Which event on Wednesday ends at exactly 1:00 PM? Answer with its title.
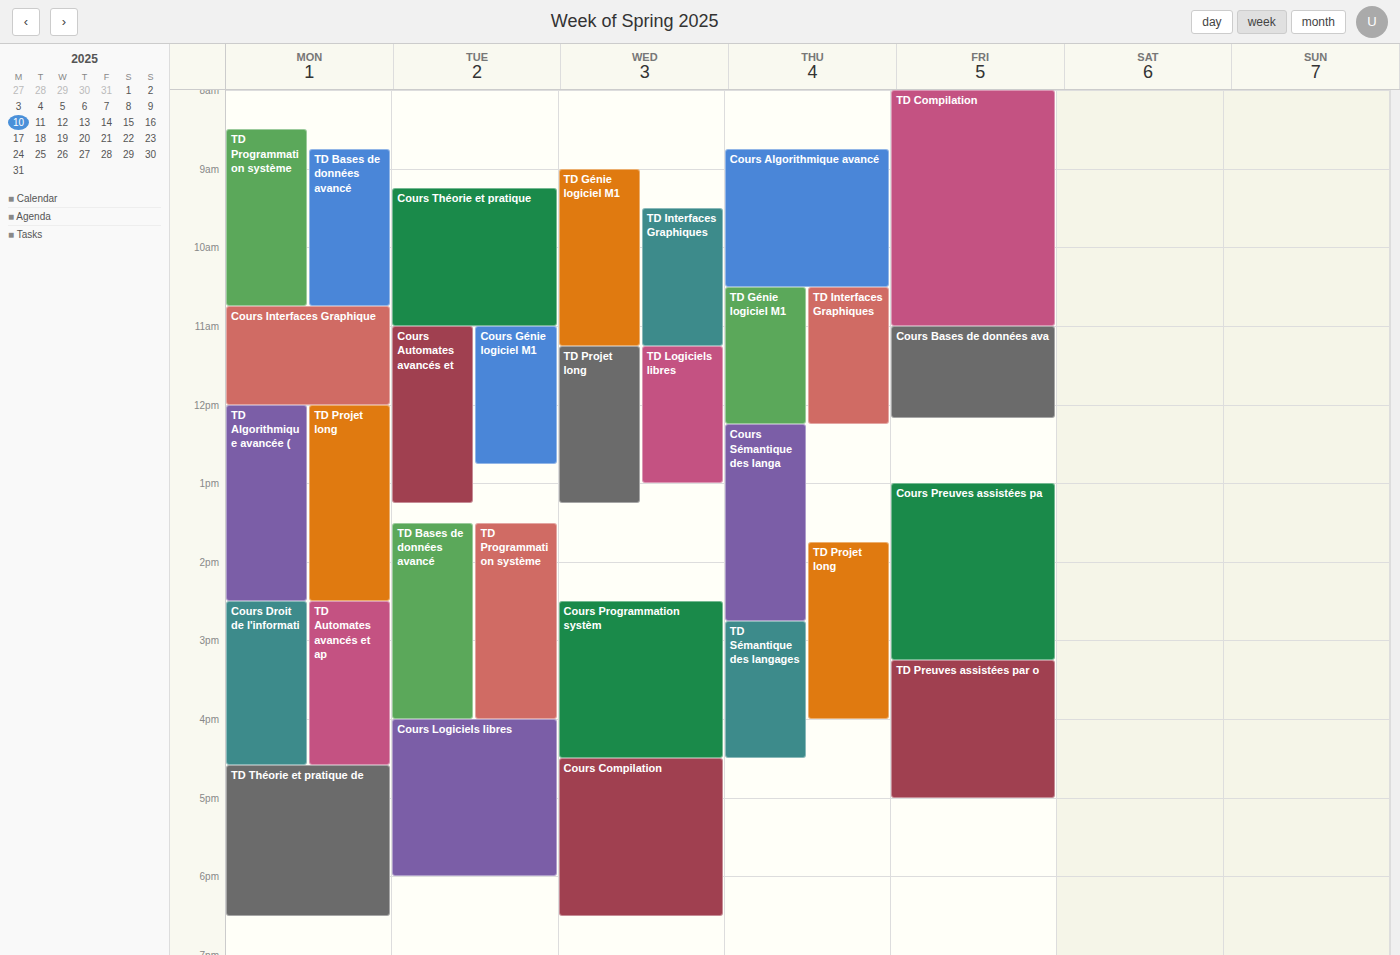
"TD Logiciels libres"